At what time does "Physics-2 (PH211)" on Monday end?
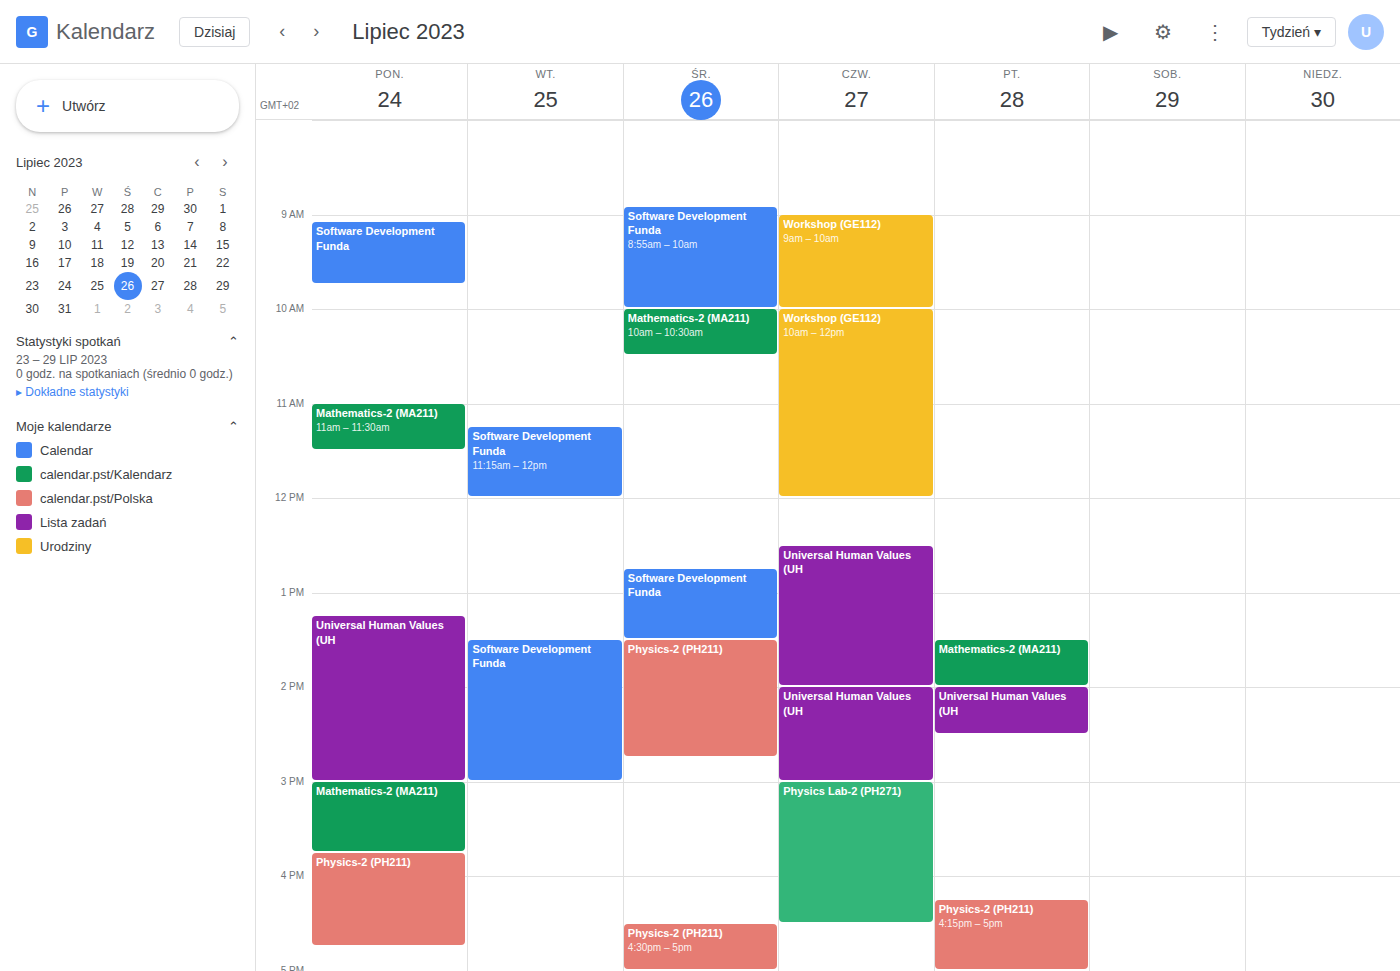
4:45 PM